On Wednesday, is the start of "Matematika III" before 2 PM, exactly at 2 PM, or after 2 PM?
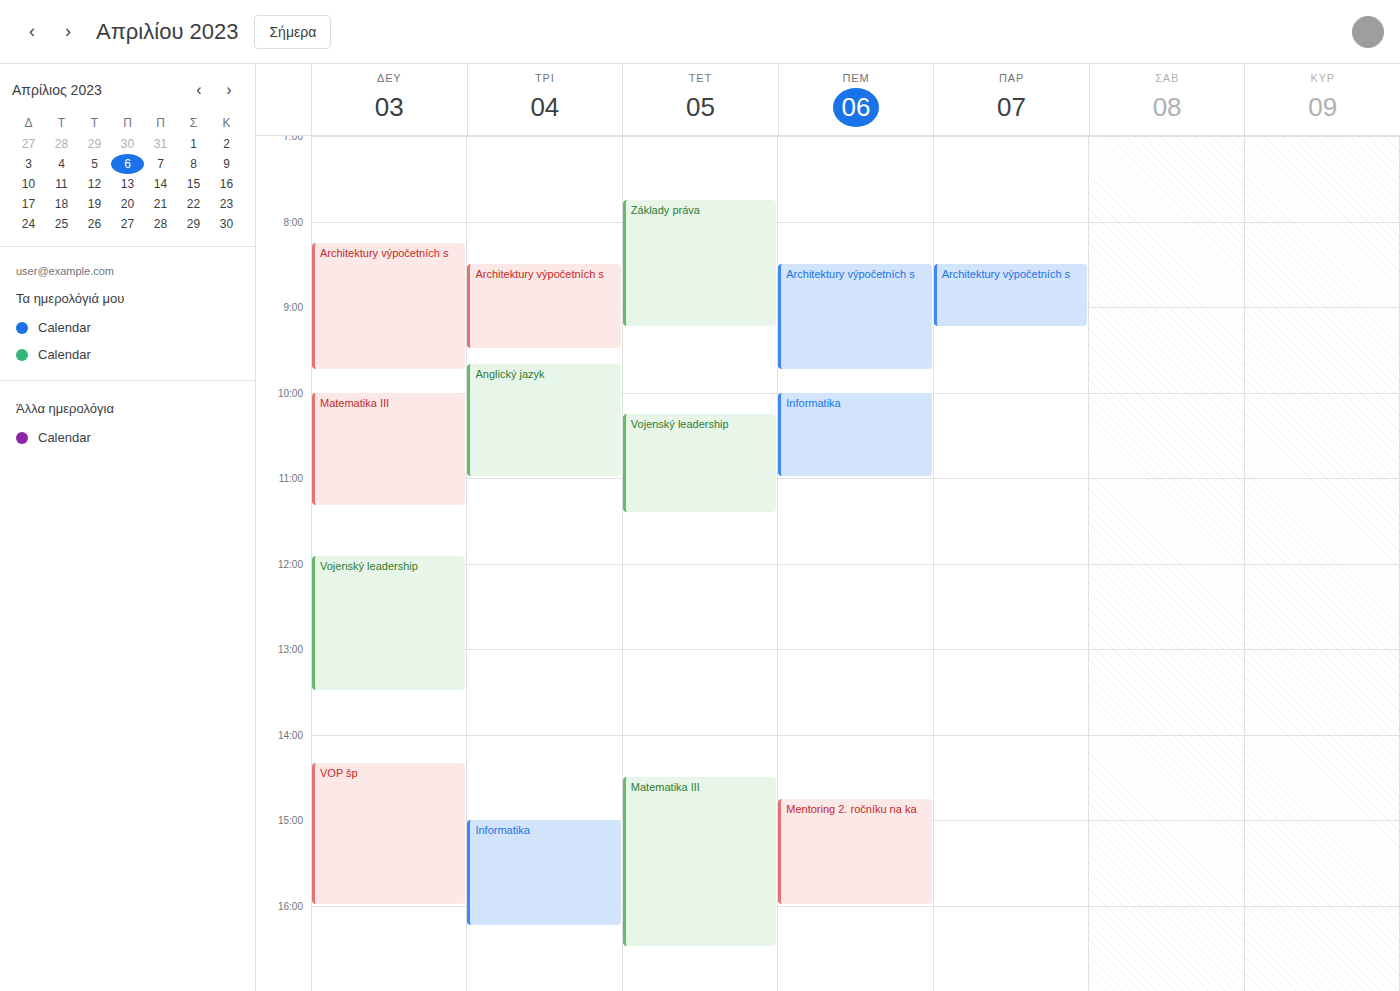
2:30 PM -- after 2 PM, 30 minutes below the 2 PM line.